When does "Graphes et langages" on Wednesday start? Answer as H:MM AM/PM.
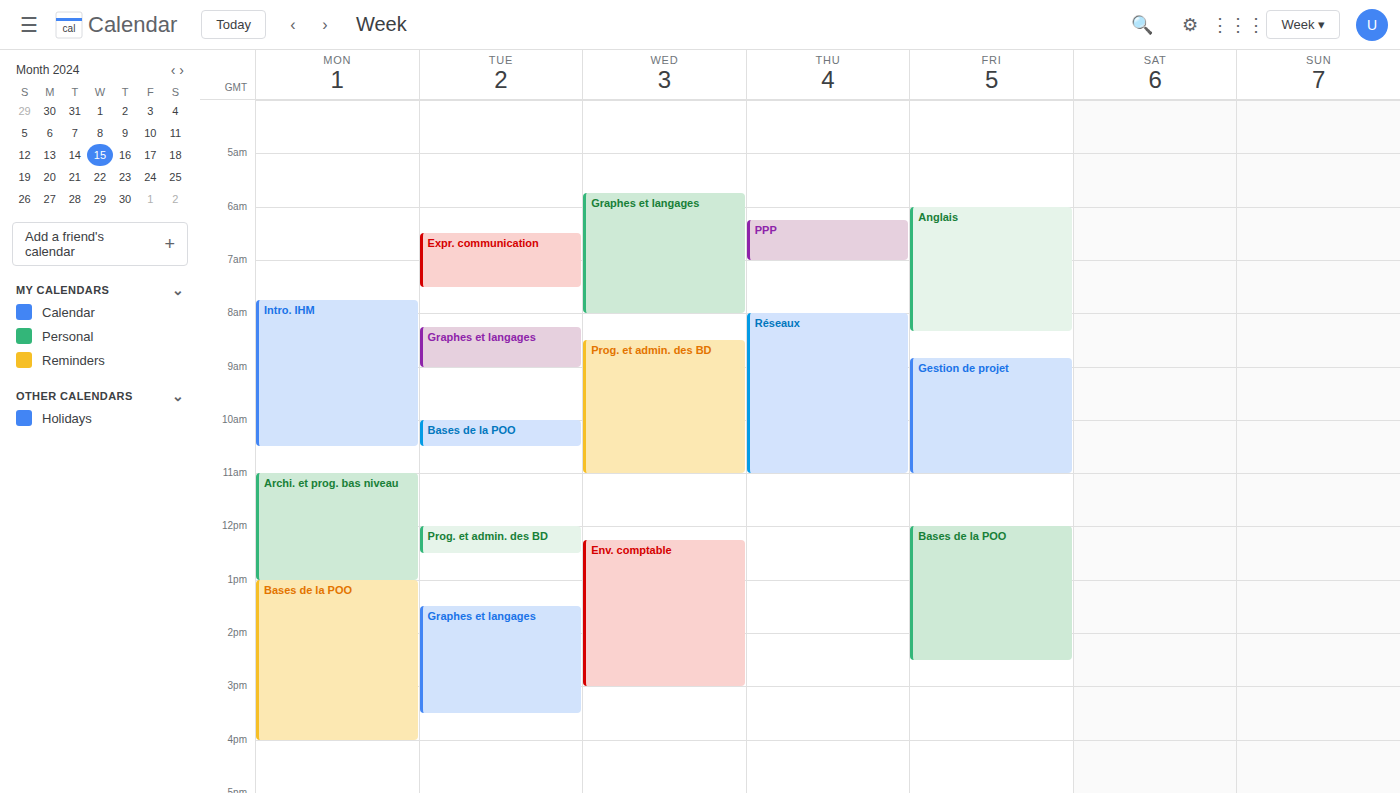
5:45 AM